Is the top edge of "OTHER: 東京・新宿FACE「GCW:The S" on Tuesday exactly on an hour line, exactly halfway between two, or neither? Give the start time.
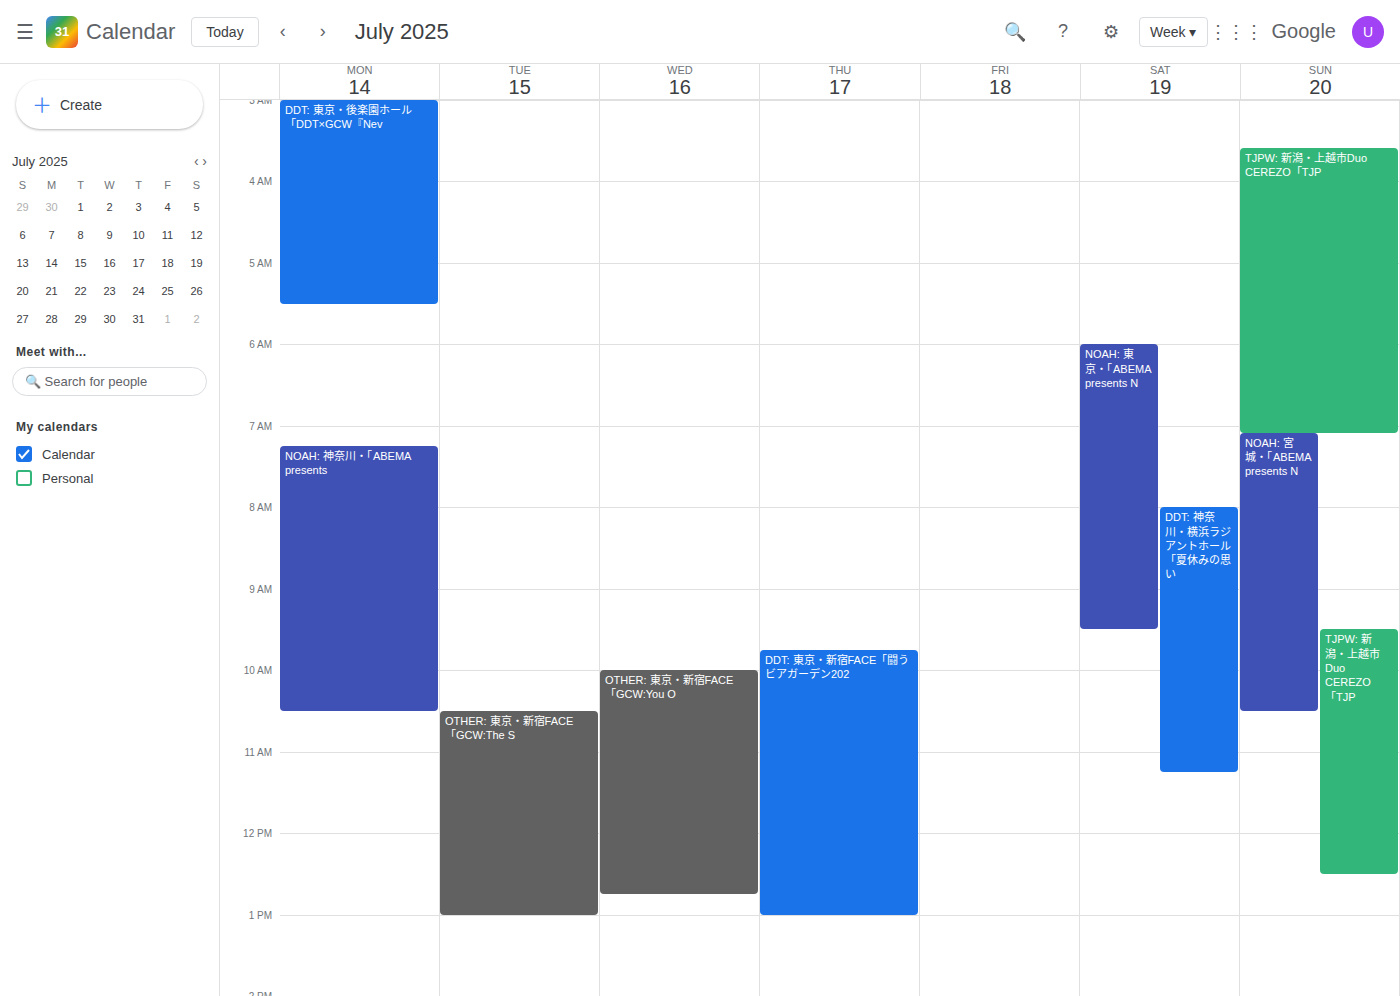
10:30 AM -- halfway between the 10 AM and 11 AM lines.